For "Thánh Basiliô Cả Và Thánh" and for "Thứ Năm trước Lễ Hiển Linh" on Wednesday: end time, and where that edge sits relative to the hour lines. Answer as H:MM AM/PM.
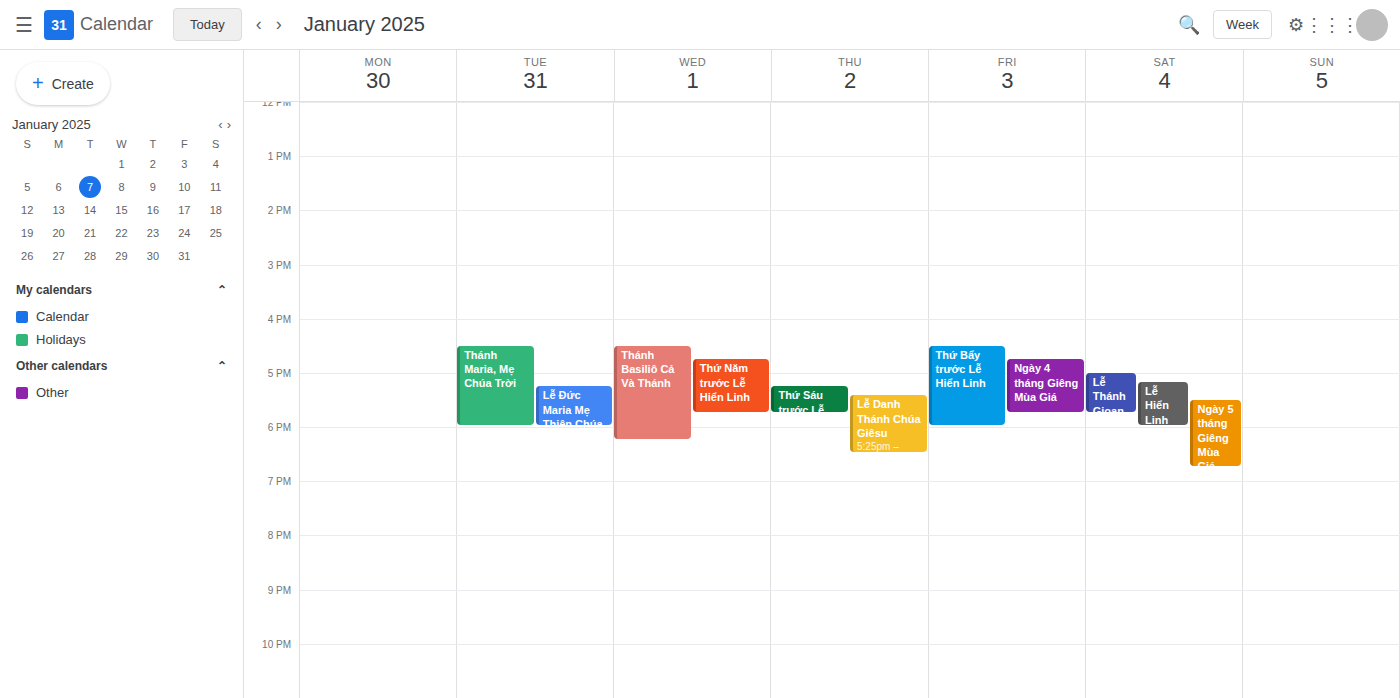
"Thánh Basiliô Cả Và Thánh": 6:15 PM, neither: a quarter of the way from the 6 PM line to the 7 PM line. "Thứ Năm trước Lễ Hiển Linh": 5:45 PM, neither: three quarters of the way from the 5 PM line to the 6 PM line.